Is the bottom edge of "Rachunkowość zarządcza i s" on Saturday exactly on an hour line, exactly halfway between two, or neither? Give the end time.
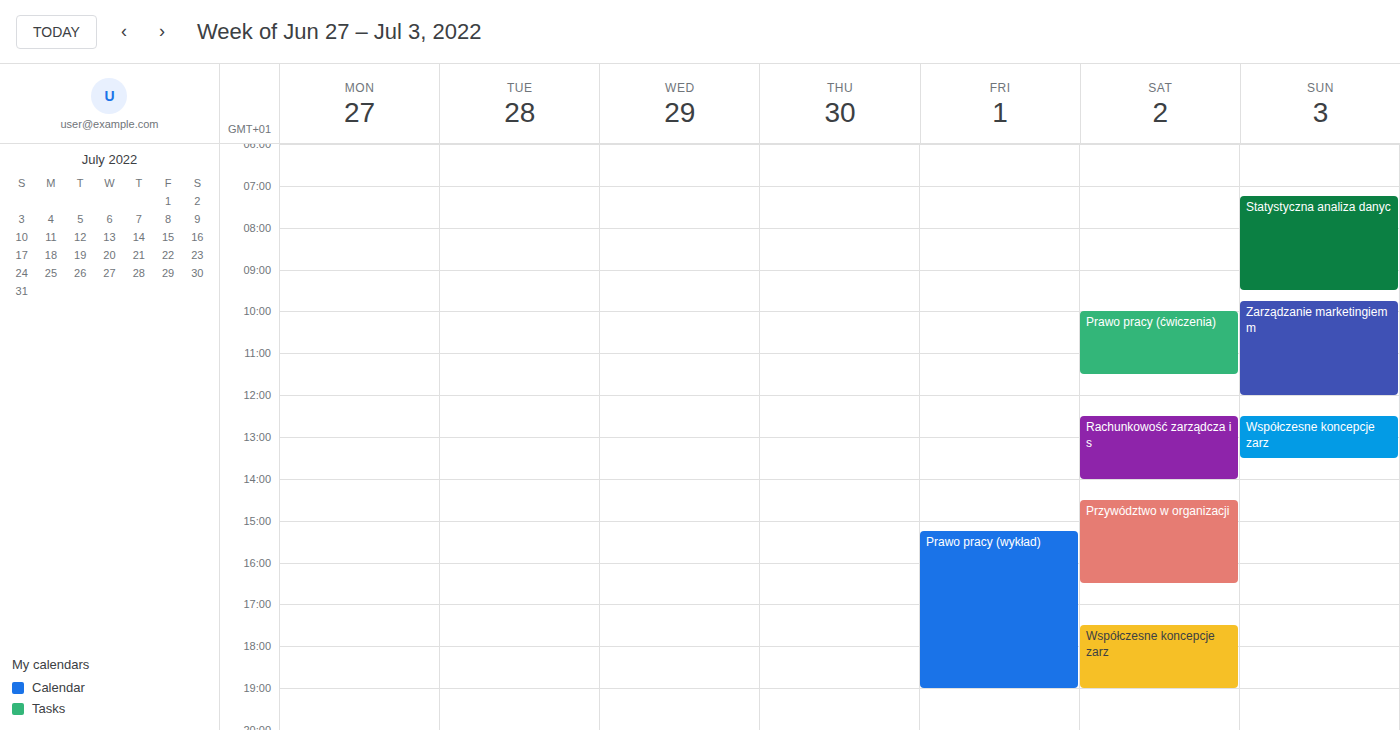
14:00 -- exactly on the 14:00 line.